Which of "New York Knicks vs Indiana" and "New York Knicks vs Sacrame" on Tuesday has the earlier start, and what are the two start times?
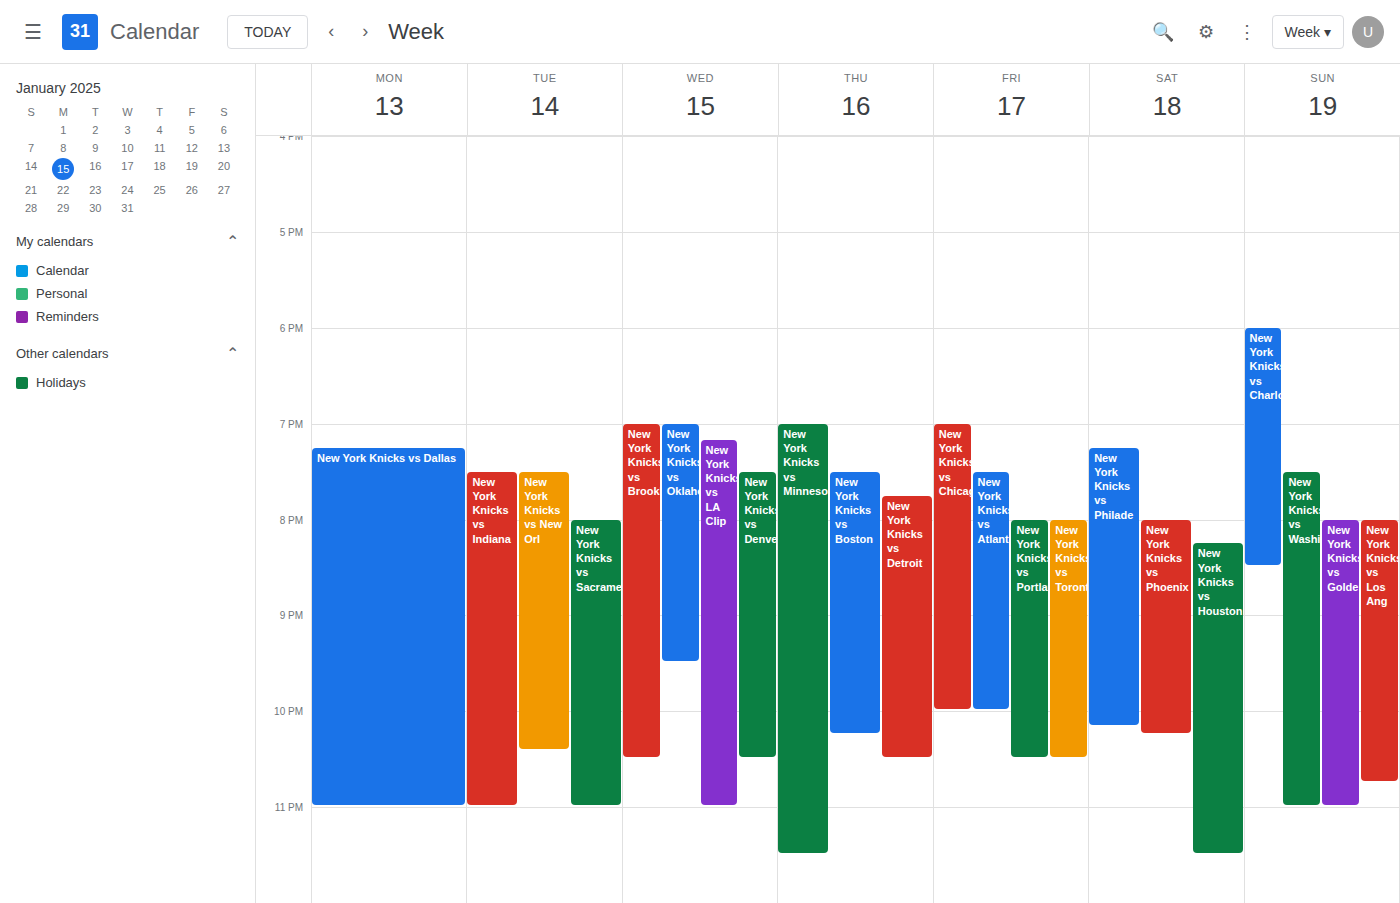
"New York Knicks vs Indiana" 7:30 PM; "New York Knicks vs Sacrame" 8:00 PM.